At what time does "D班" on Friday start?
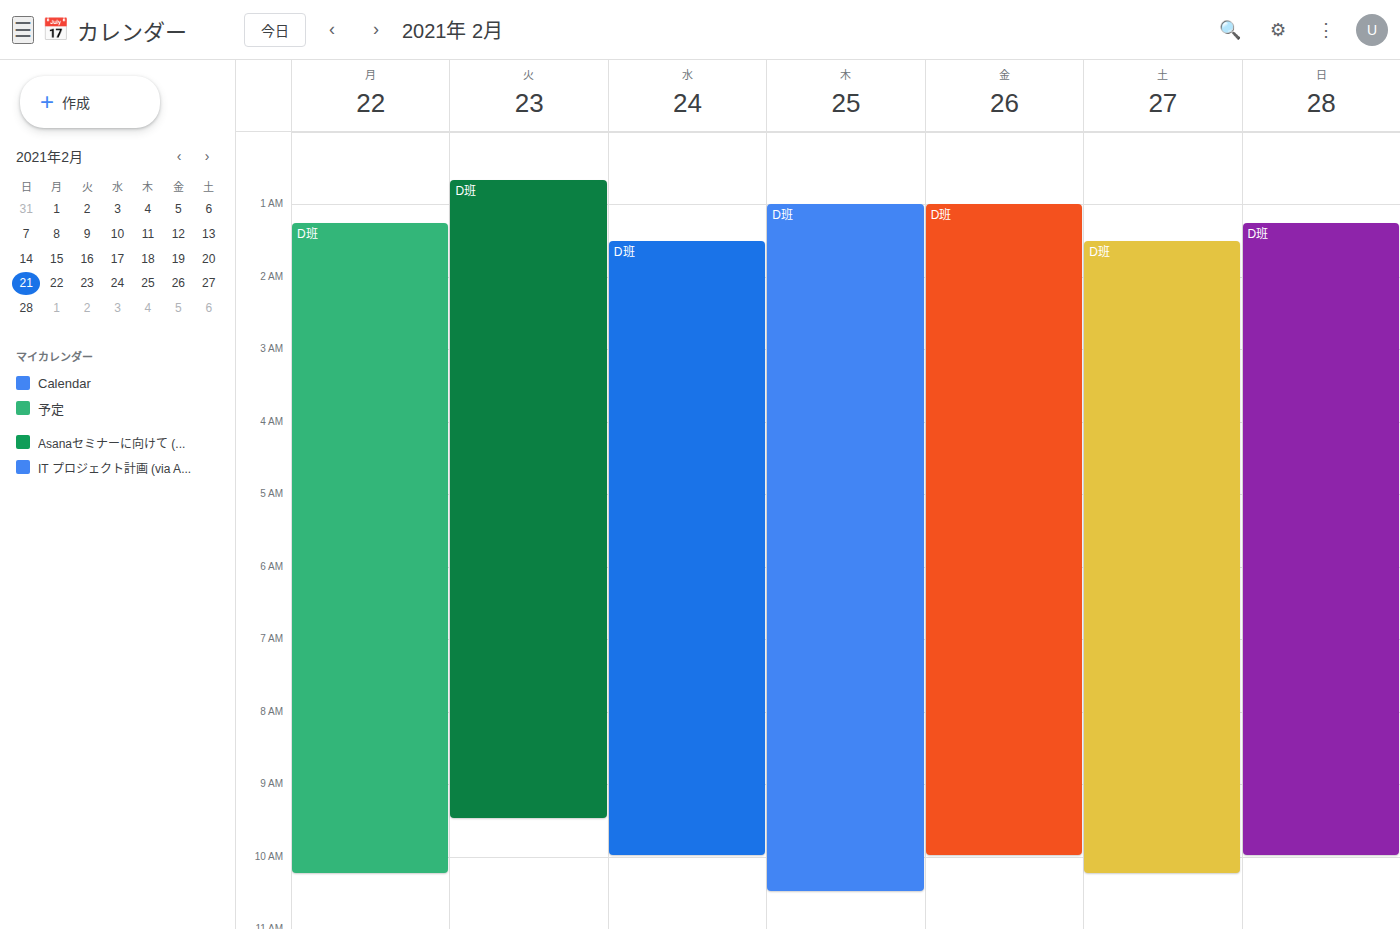
1:00 AM